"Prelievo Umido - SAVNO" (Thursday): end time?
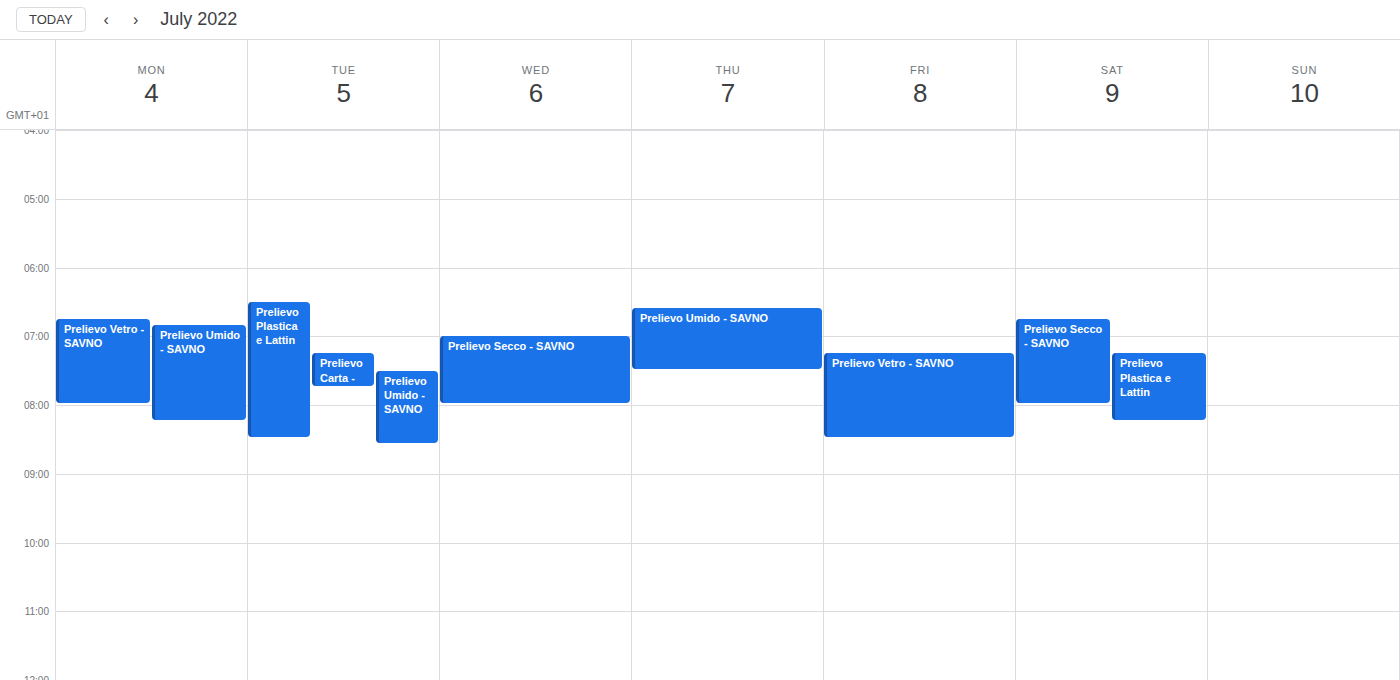
7:30 AM